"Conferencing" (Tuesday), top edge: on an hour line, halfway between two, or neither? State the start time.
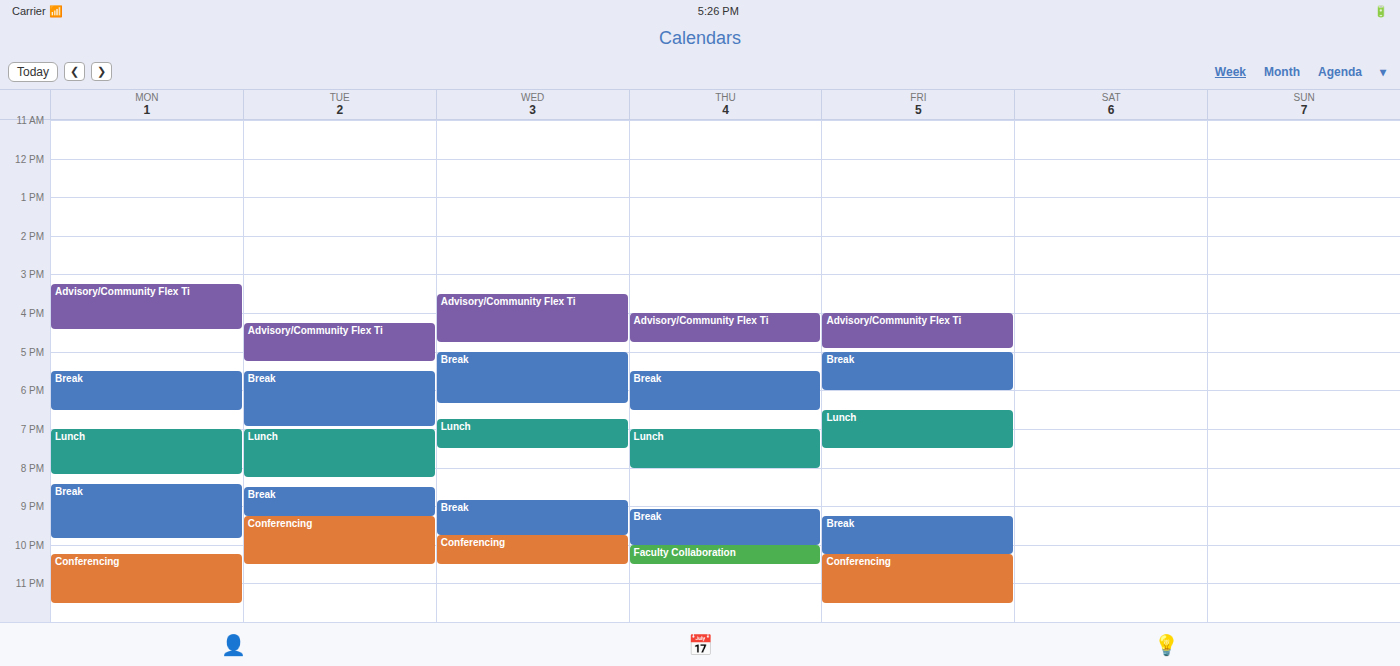
9:15 PM -- neither: a quarter of the way from the 9 PM line to the 10 PM line.